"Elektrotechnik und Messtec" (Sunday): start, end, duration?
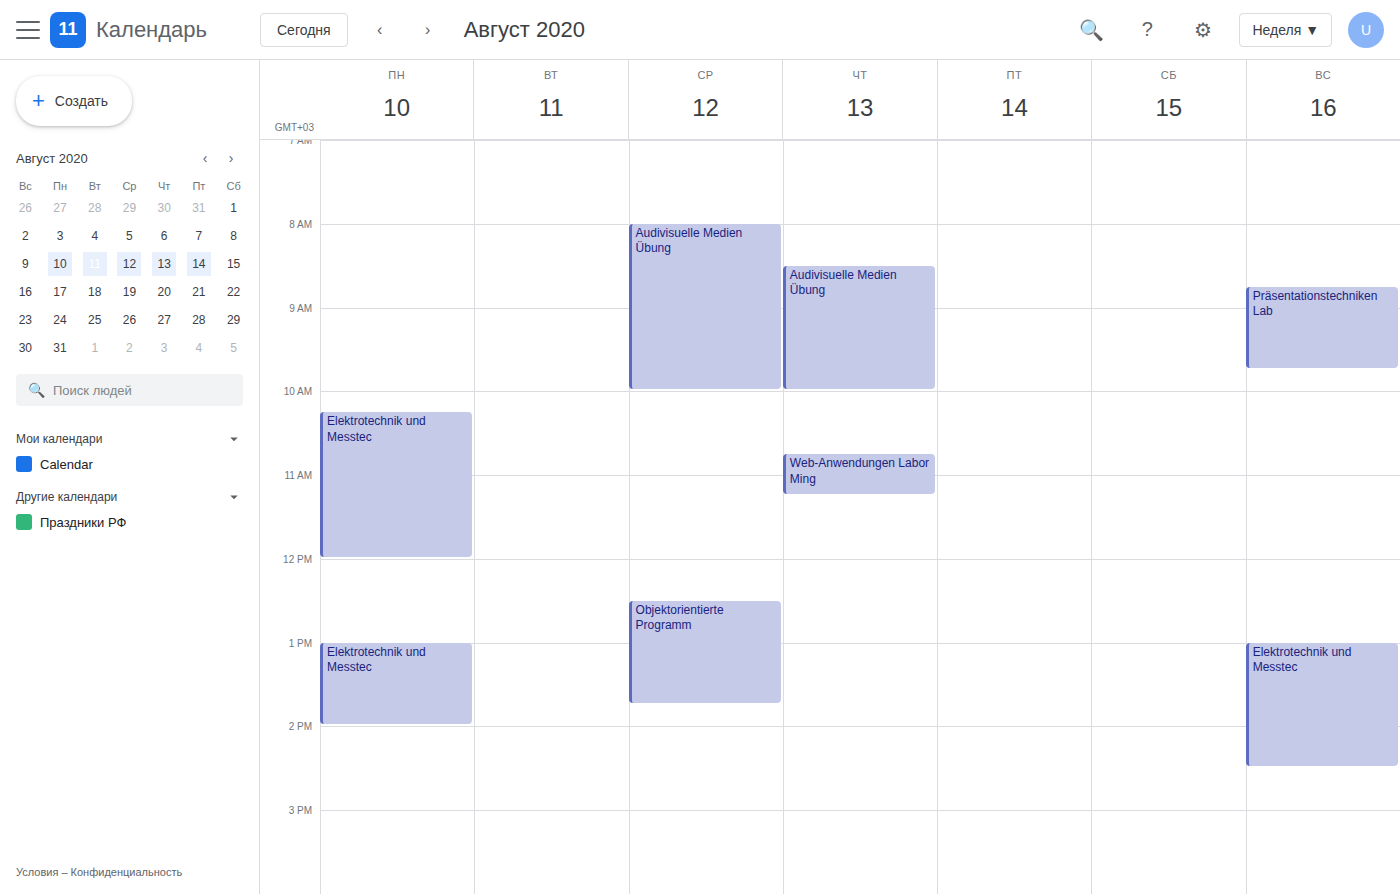
1:00 PM to 2:30 PM, 1 hour 30 minutes